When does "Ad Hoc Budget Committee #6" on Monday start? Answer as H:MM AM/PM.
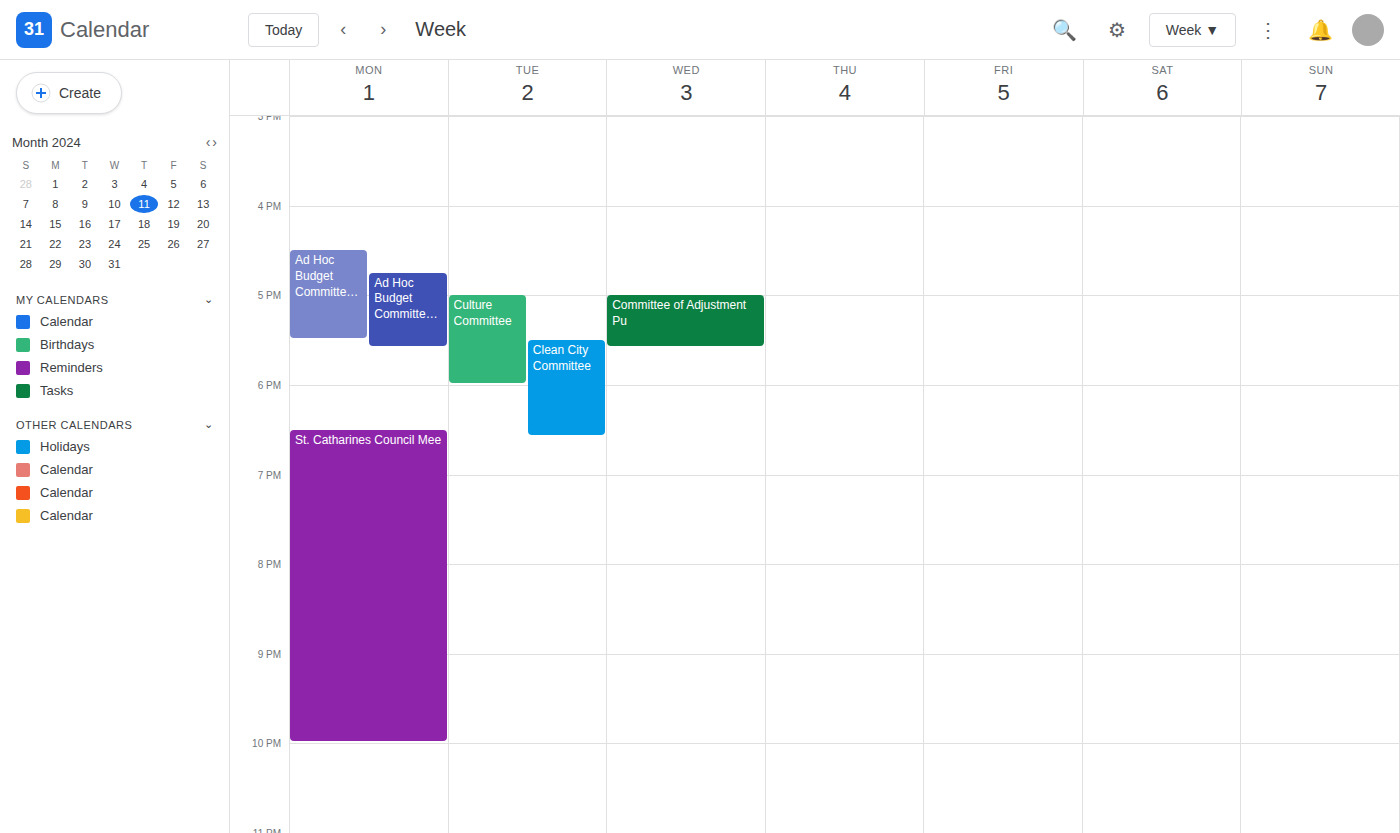
4:30 PM